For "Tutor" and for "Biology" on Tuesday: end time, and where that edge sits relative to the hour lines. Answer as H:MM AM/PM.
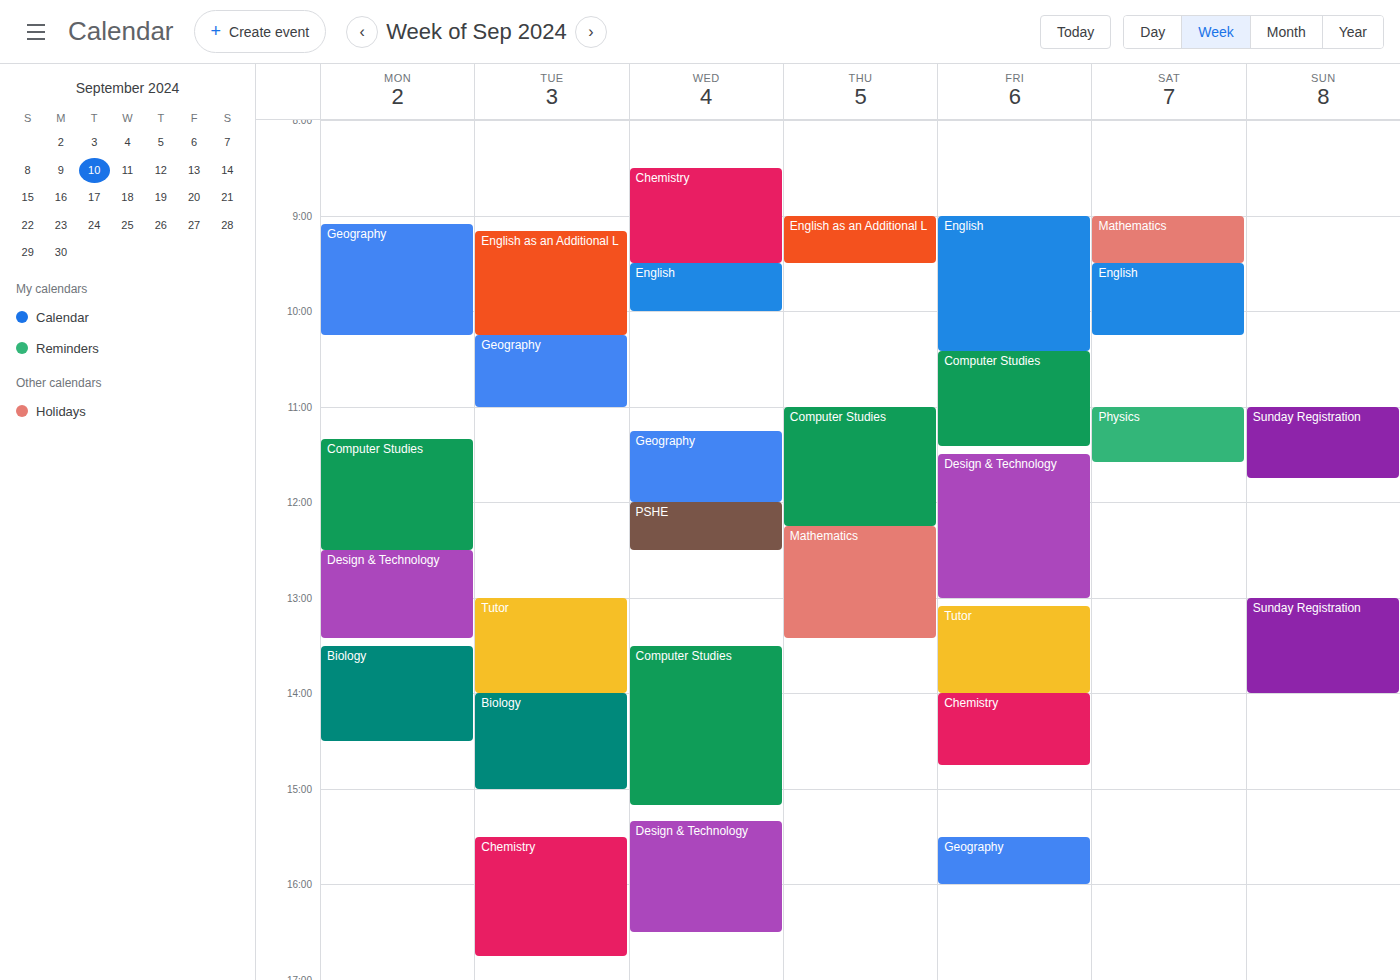
"Tutor": 2:00 PM, exactly on the 2 PM line. "Biology": 3:00 PM, exactly on the 3 PM line.